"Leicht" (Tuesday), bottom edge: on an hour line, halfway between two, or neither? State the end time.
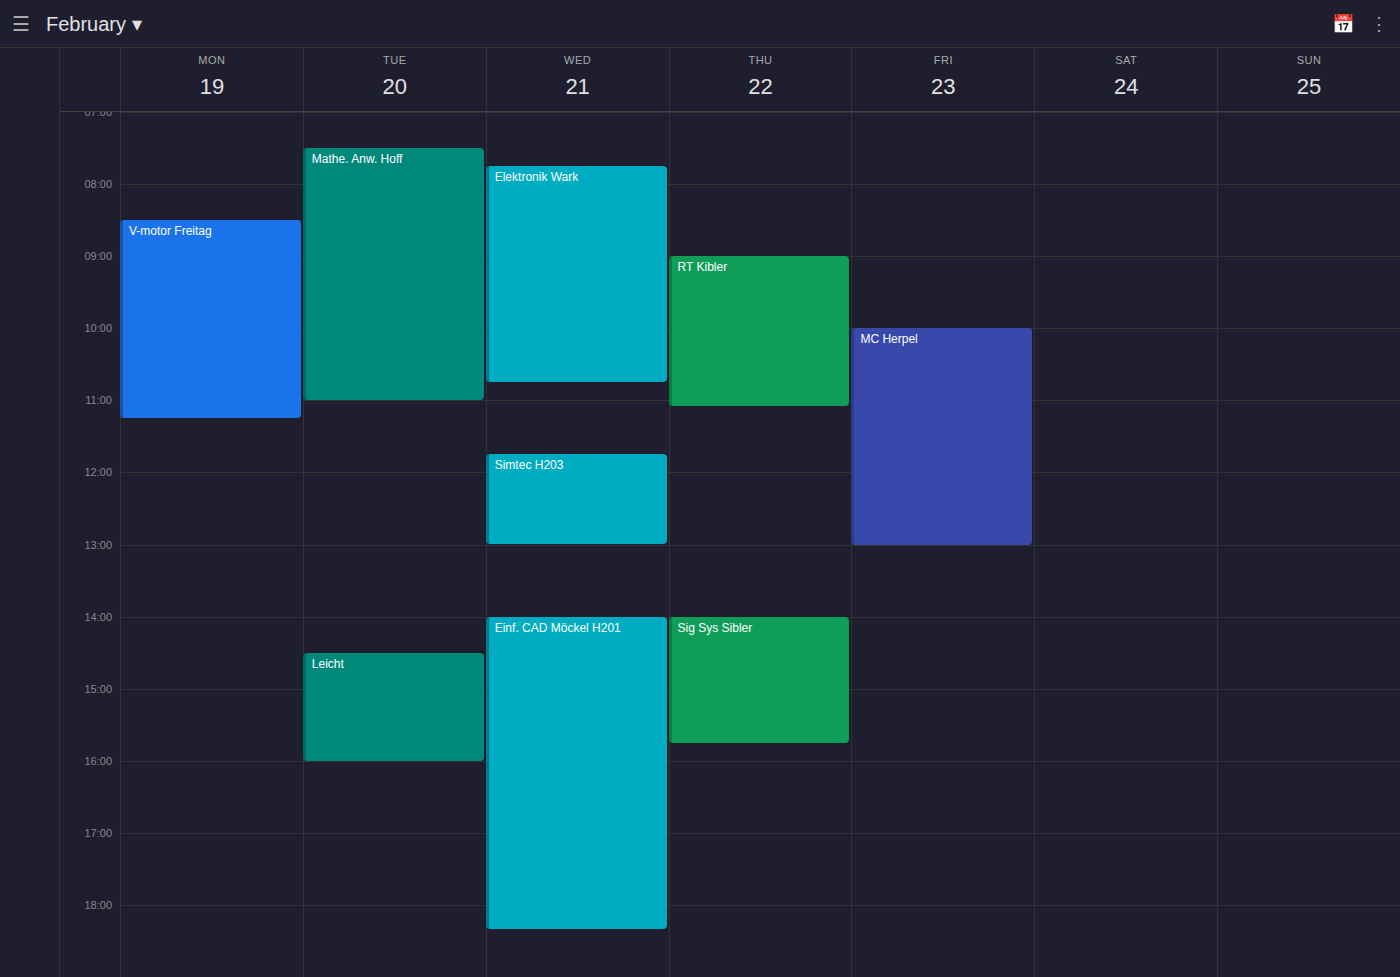
4:00 PM -- exactly on the 4 PM line.